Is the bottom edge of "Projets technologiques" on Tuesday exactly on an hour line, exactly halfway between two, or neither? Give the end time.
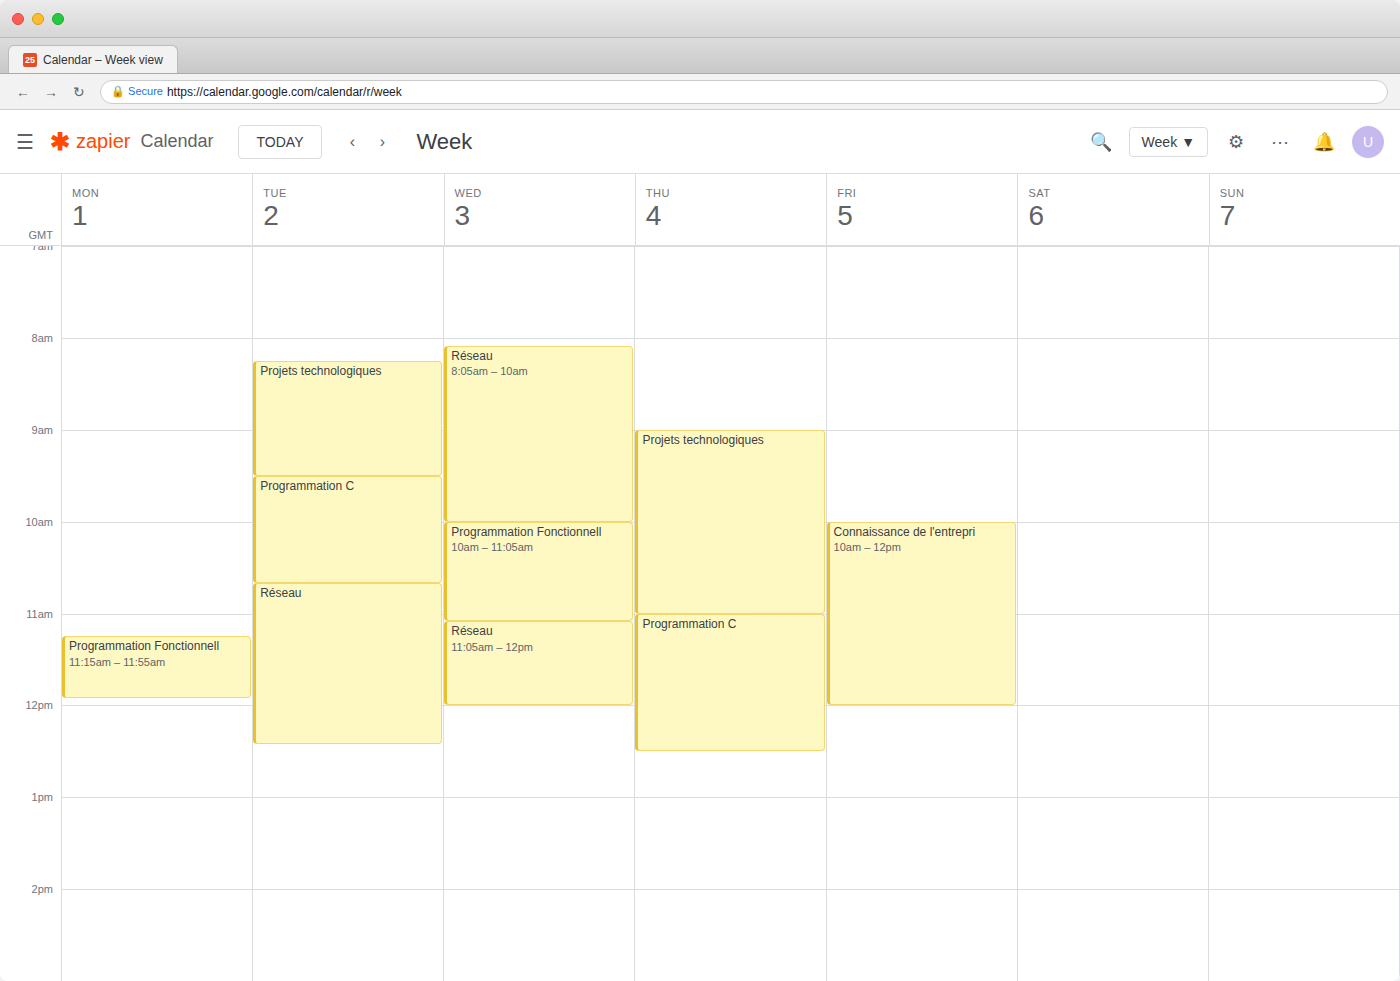
9:30 AM -- halfway between the 9 AM and 10 AM lines.